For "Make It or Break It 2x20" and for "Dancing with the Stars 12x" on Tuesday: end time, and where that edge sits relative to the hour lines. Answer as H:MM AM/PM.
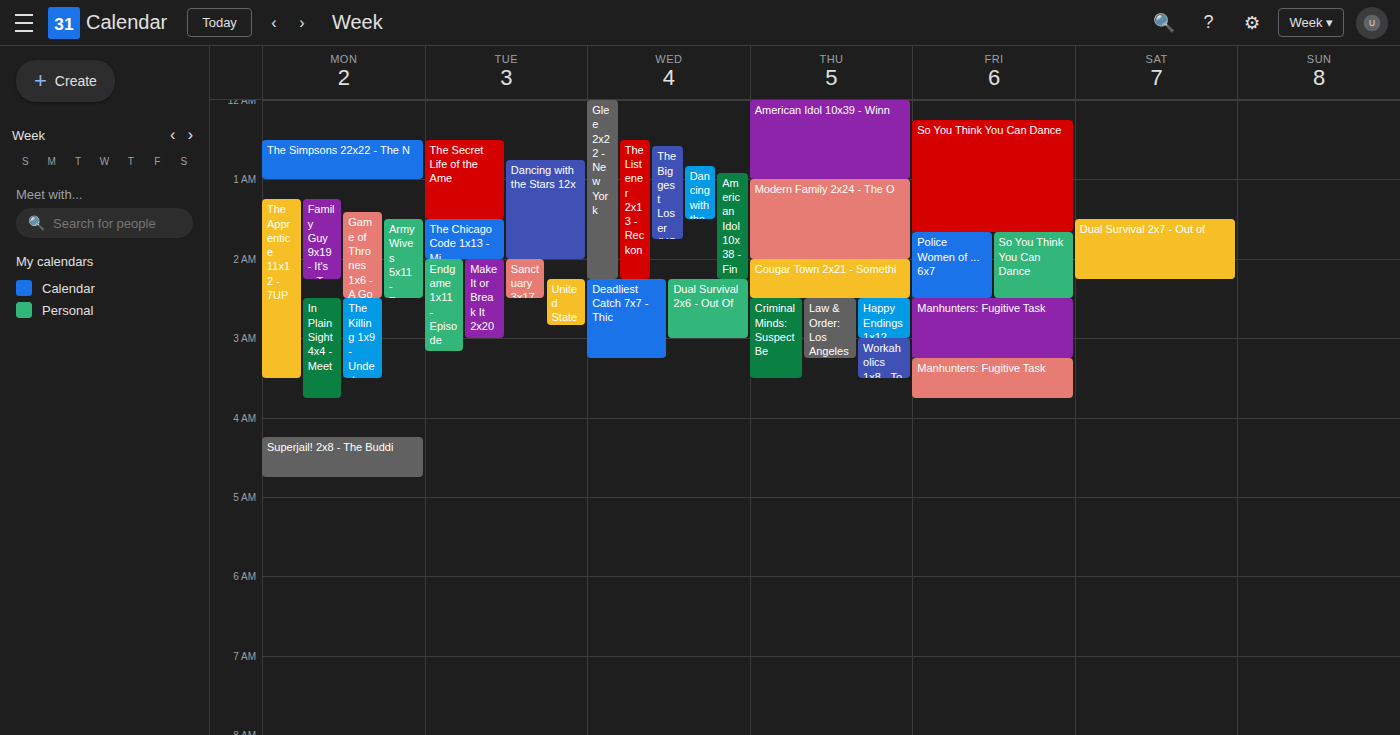
"Make It or Break It 2x20": 3:00 AM, exactly on the 3 AM line. "Dancing with the Stars 12x": 2:00 AM, exactly on the 2 AM line.